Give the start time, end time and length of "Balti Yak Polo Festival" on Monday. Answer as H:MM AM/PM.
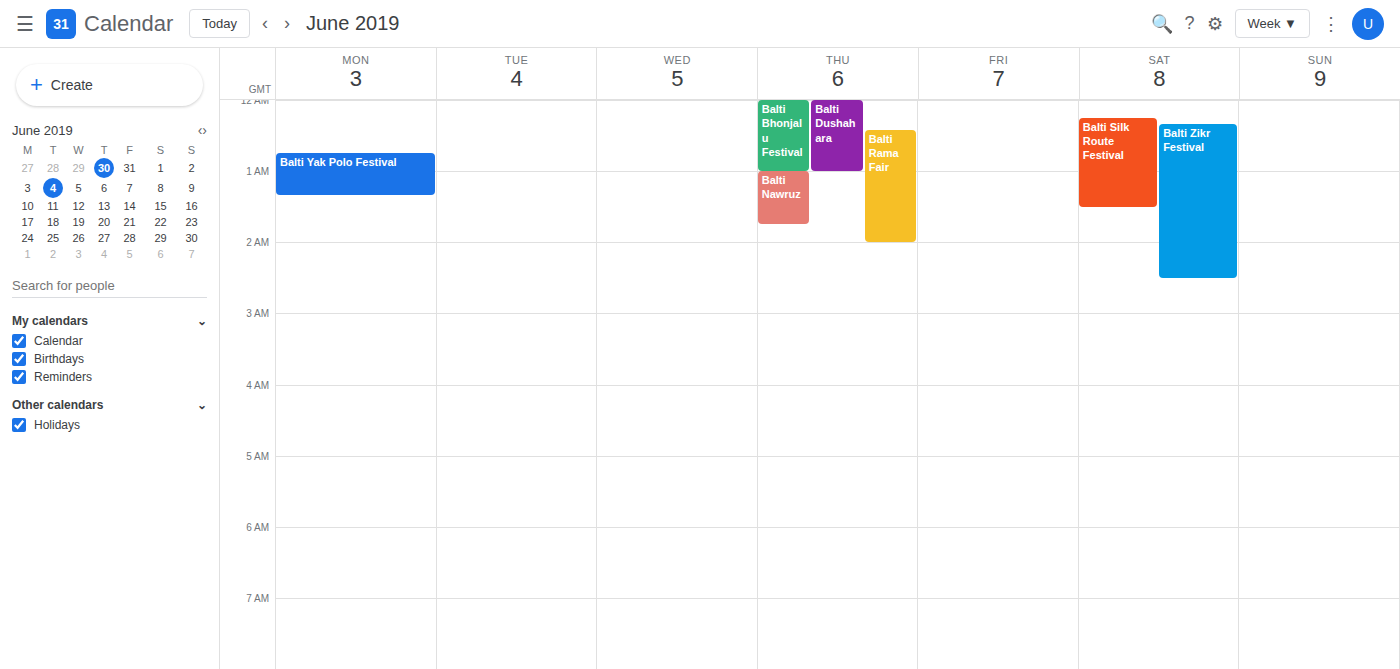
12:45 AM to 1:20 AM, 35 minutes